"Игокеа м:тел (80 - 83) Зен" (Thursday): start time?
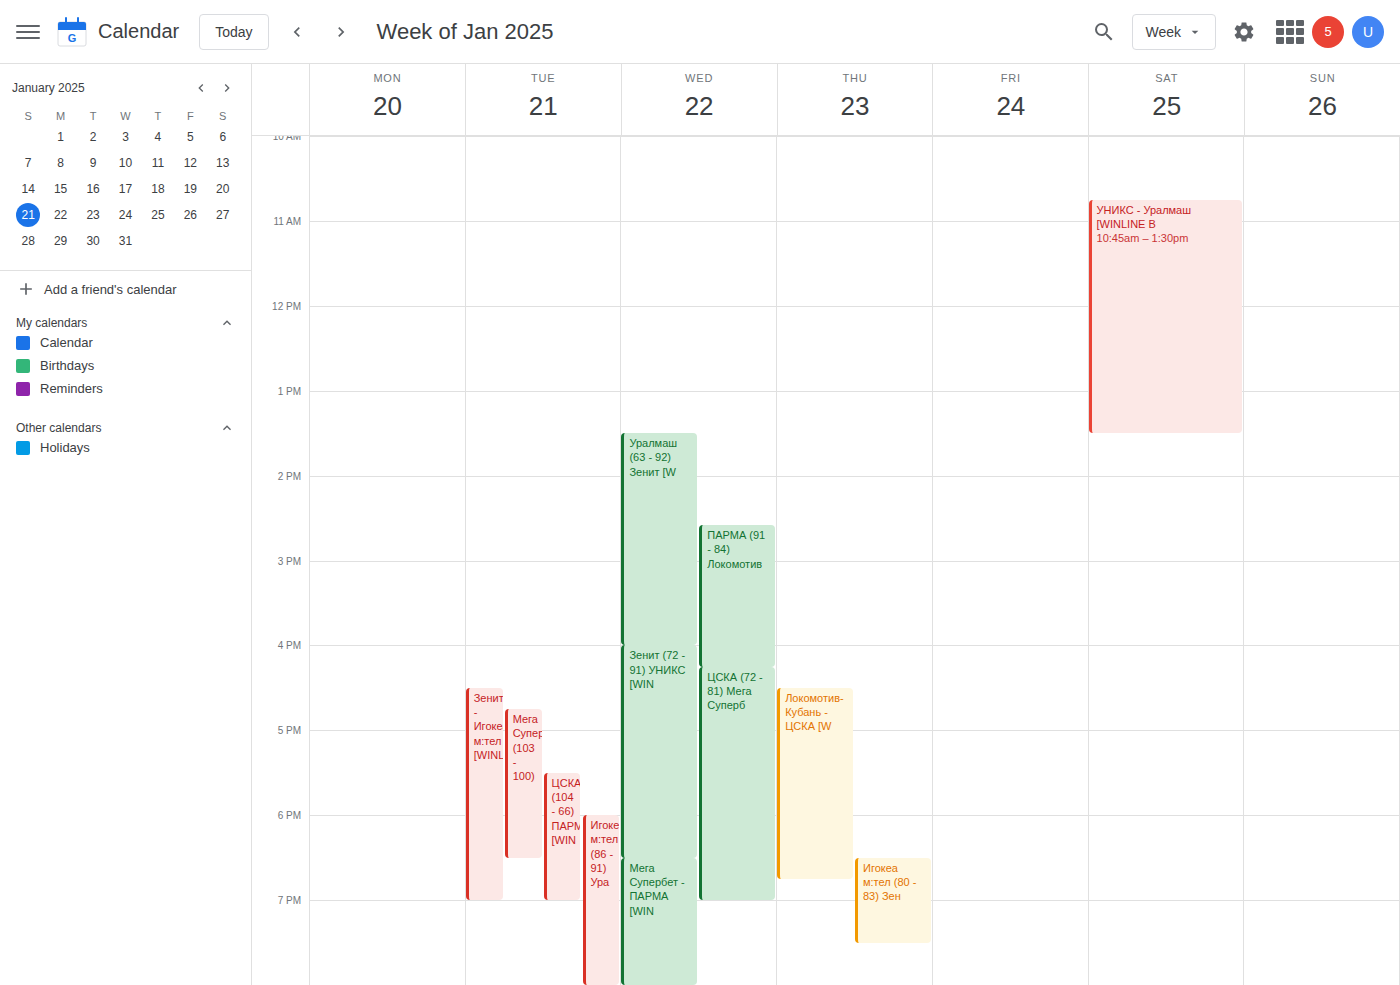
18:30